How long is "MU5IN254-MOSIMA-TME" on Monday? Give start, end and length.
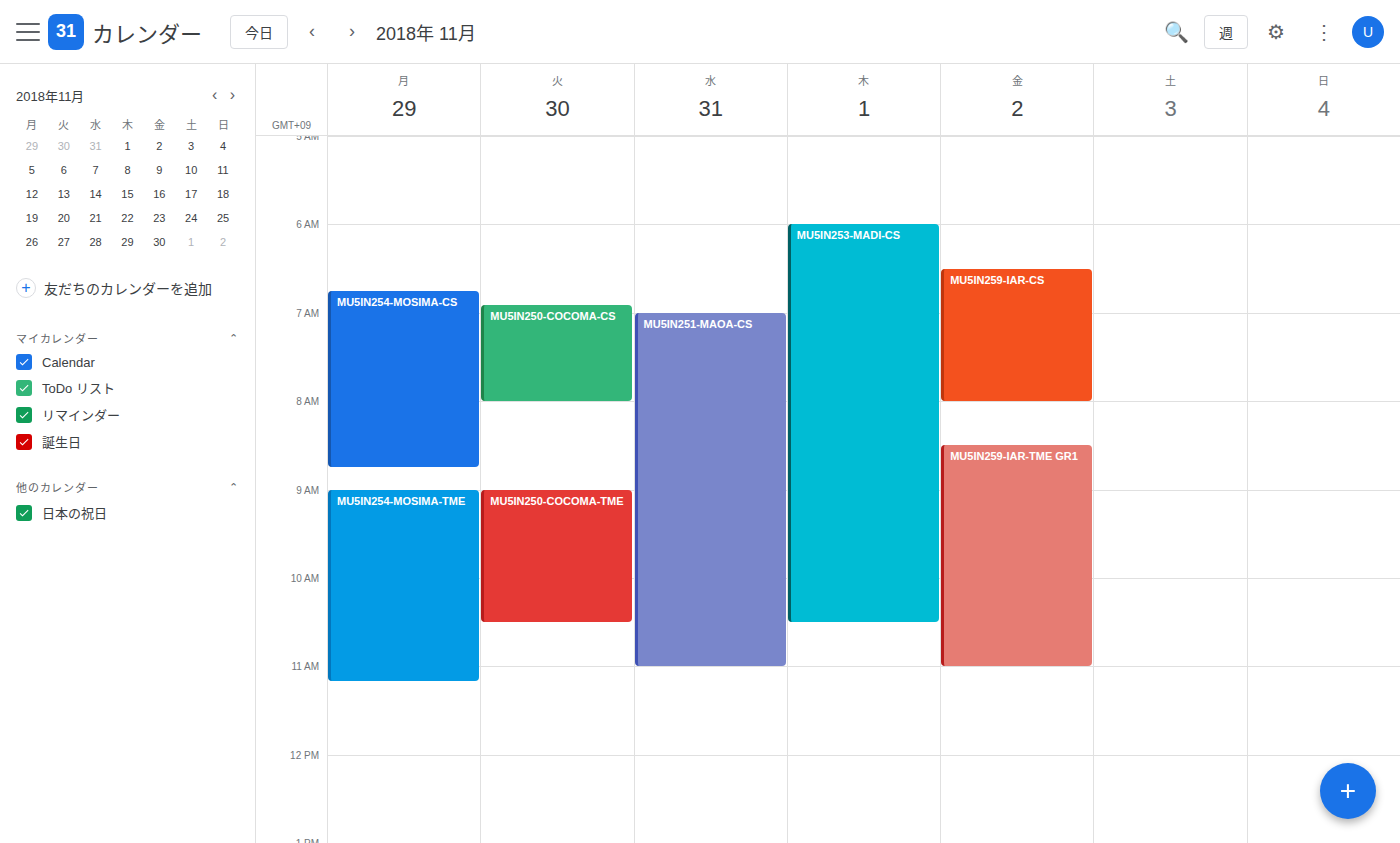
9:00 AM to 11:10 AM, 2 hours 10 minutes